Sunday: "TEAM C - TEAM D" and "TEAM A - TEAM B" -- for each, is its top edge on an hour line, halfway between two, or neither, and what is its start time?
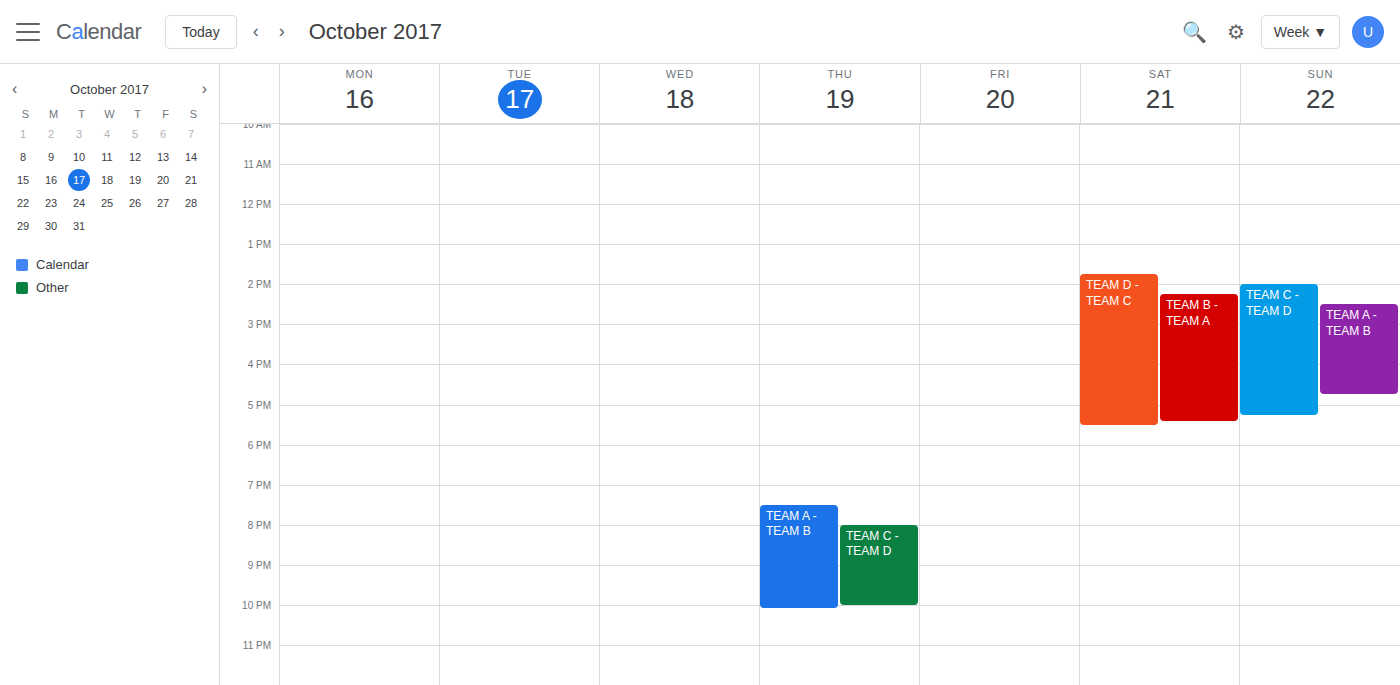
"TEAM C - TEAM D": 14:00, exactly on the 14:00 line. "TEAM A - TEAM B": 14:30, halfway between the 14:00 and 15:00 lines.